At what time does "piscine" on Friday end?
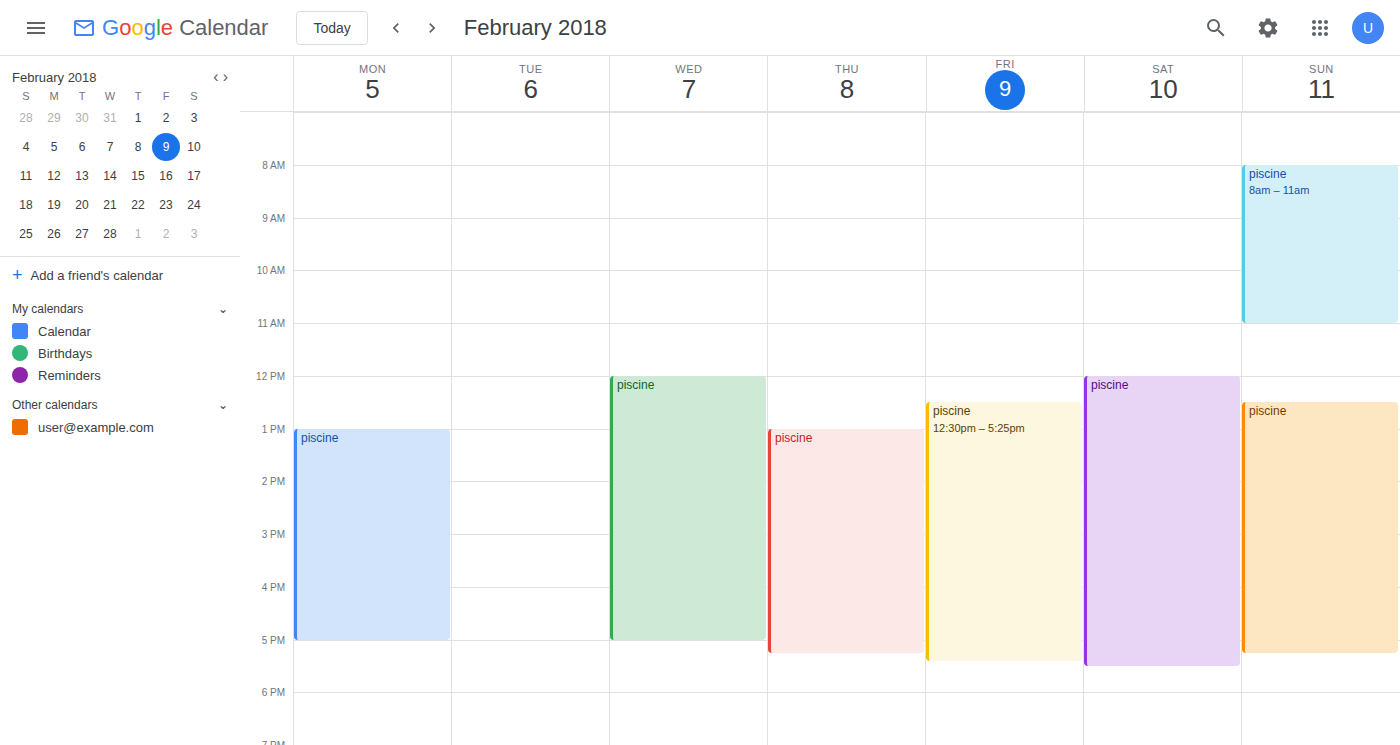
5:25 PM